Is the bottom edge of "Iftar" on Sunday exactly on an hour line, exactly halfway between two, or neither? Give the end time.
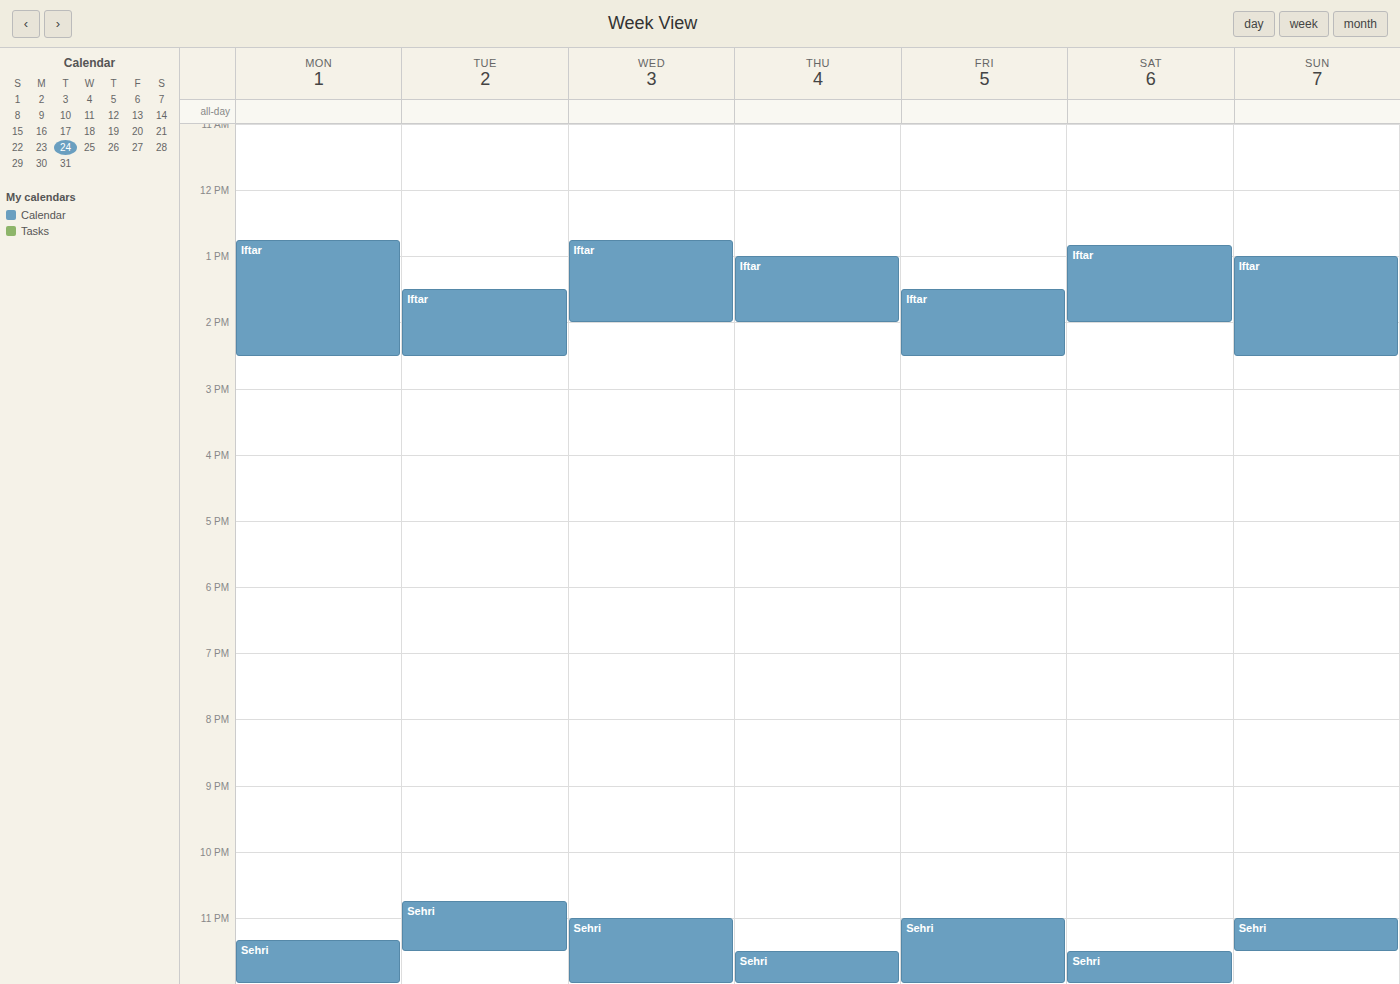
14:30 -- halfway between the 14:00 and 15:00 lines.